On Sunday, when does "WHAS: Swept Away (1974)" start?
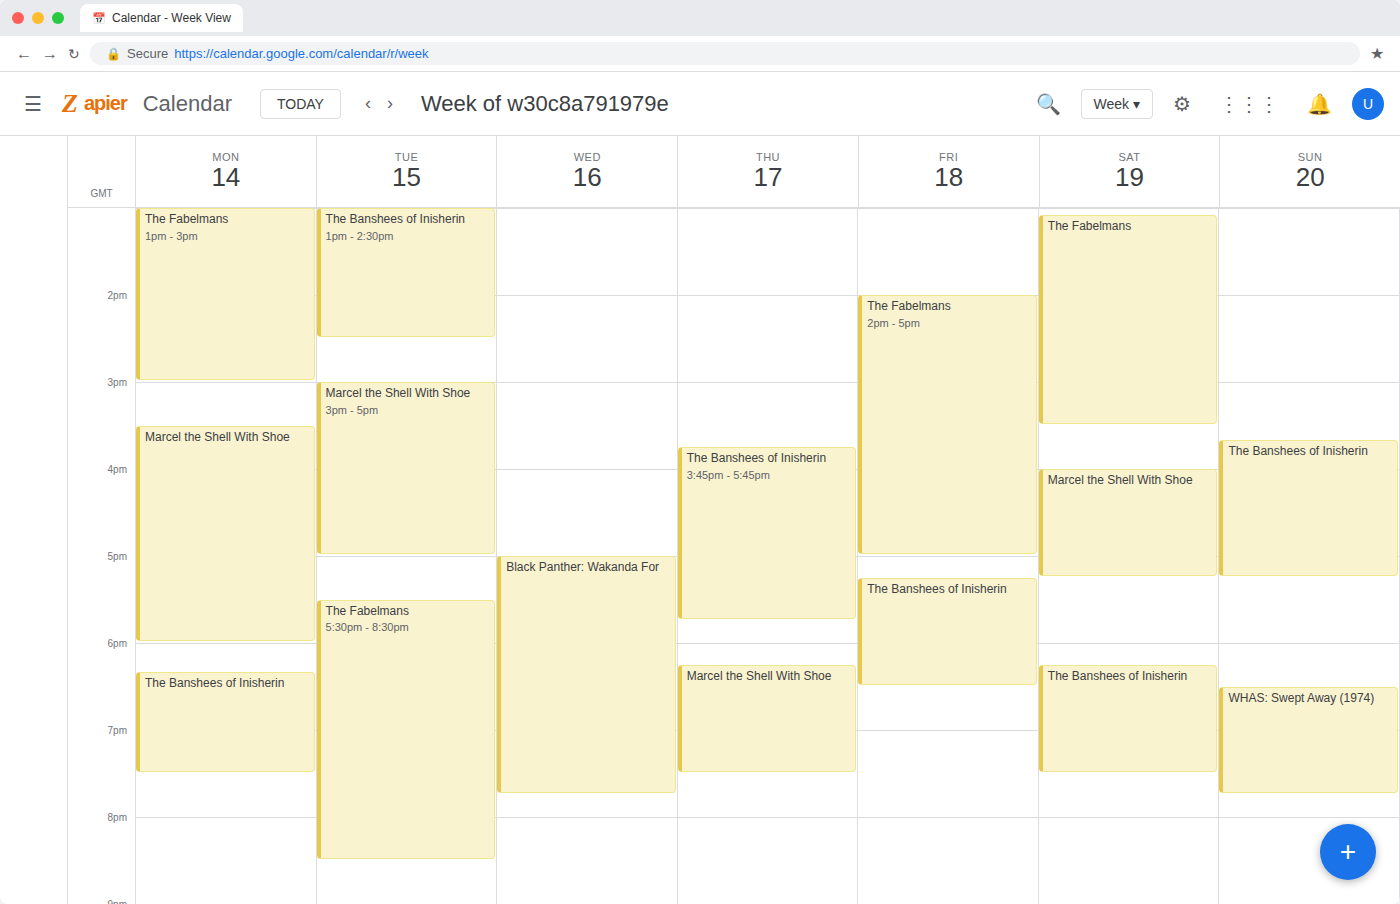
6:30 PM